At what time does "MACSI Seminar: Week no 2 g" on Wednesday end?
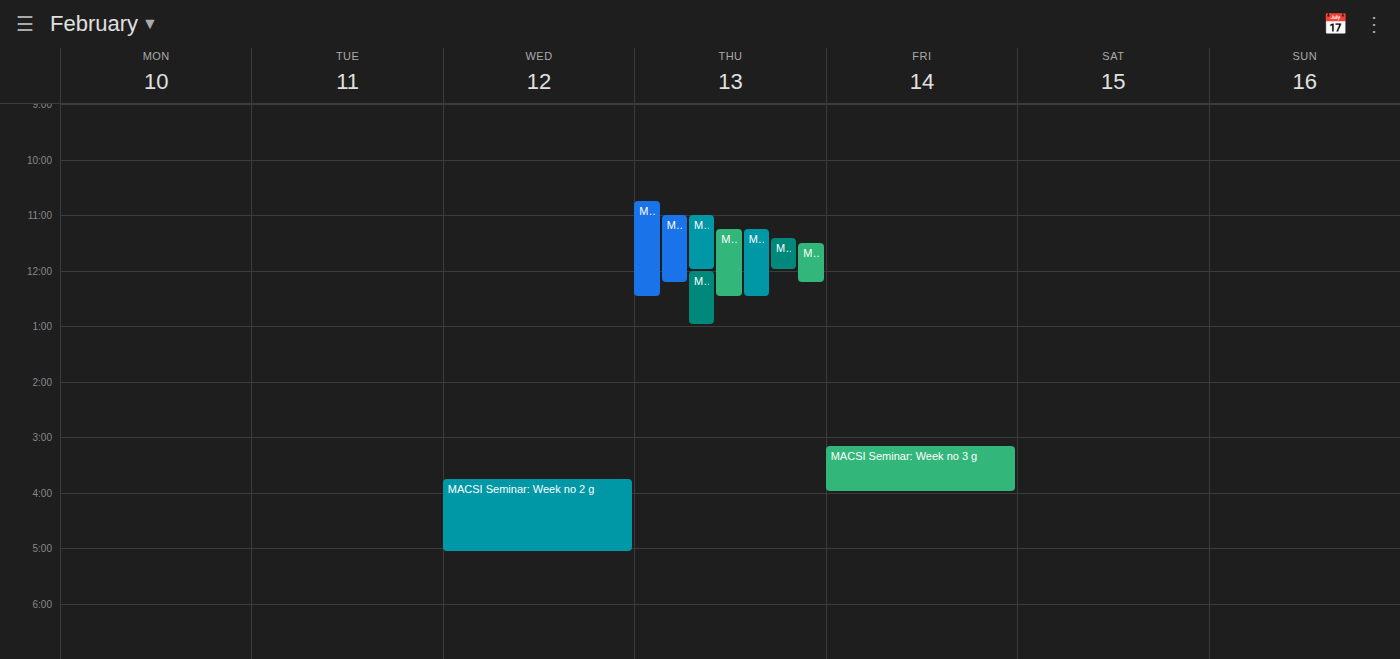
5:05 PM